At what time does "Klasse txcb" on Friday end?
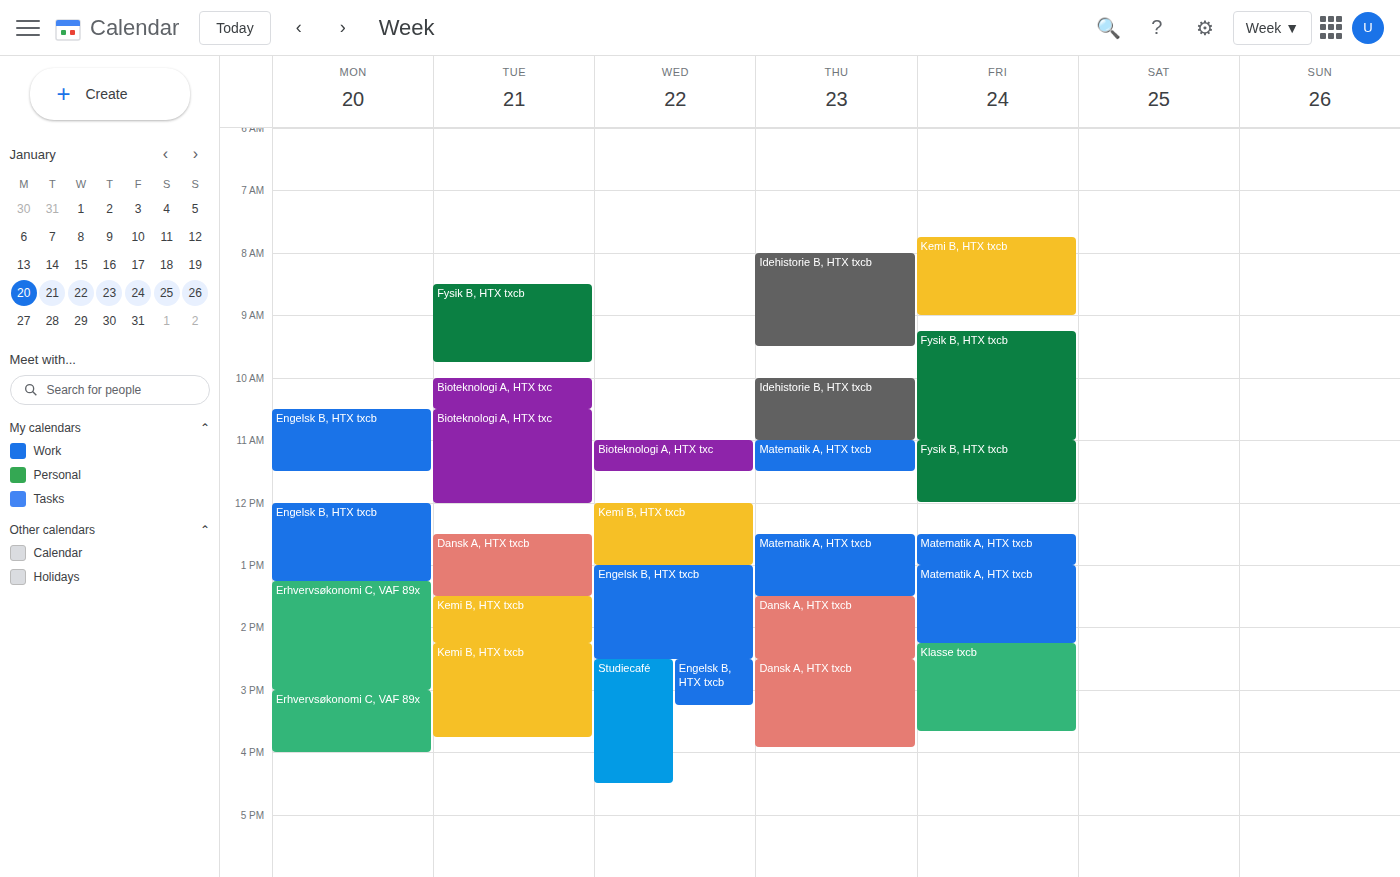
15:40